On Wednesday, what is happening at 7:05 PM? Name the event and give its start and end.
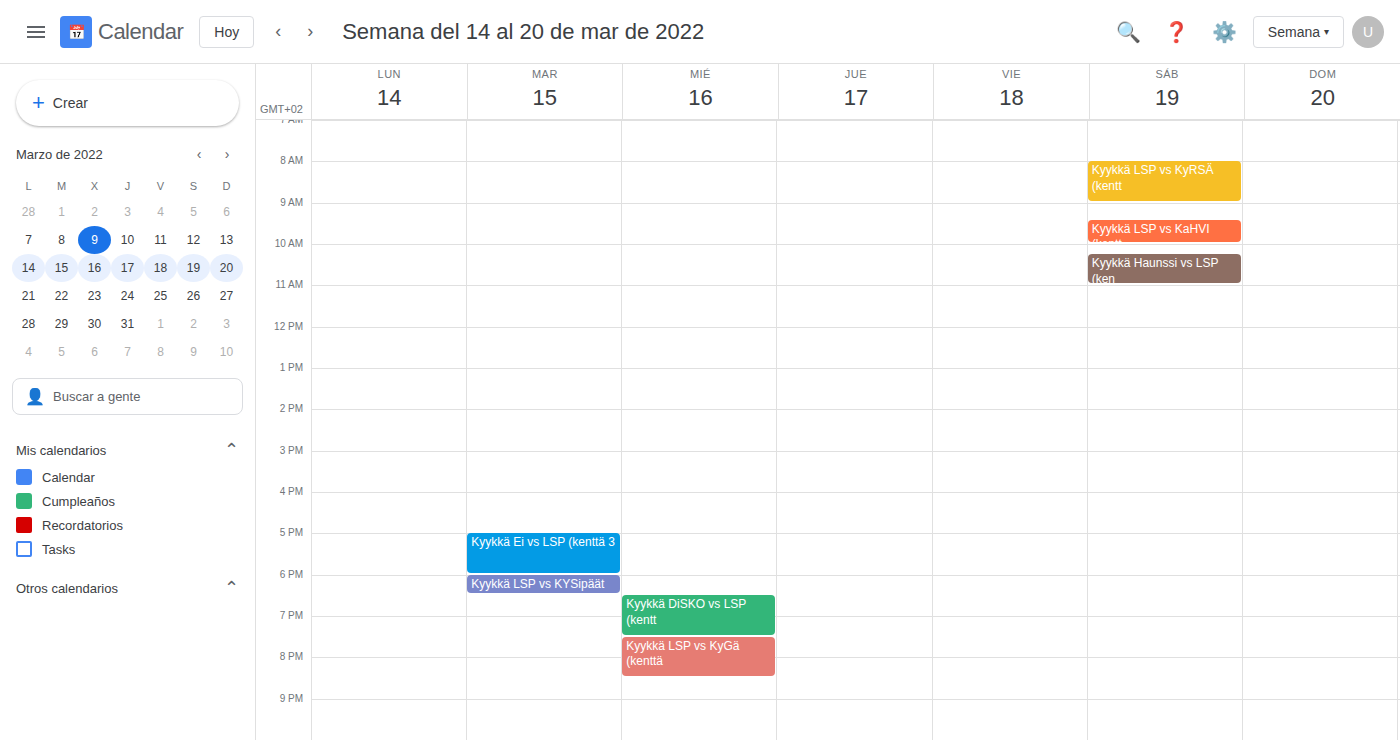
"Kyykkä DiSKO vs LSP (kentt", 6:30 PM to 7:30 PM